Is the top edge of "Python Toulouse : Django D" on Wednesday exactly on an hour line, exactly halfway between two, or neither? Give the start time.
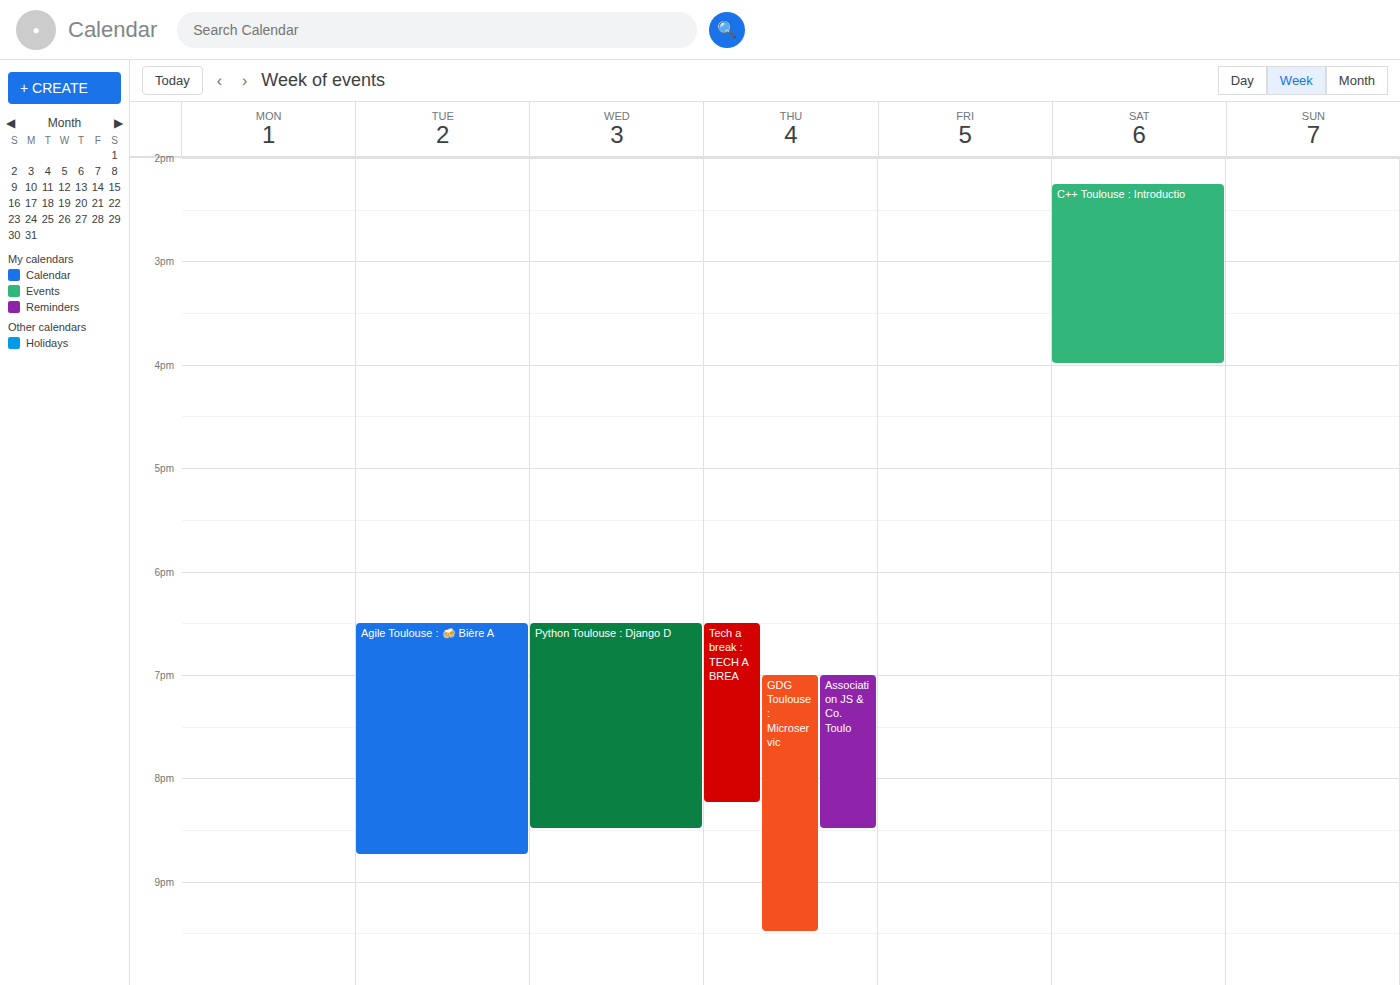
6:30 PM -- halfway between the 6 PM and 7 PM lines.